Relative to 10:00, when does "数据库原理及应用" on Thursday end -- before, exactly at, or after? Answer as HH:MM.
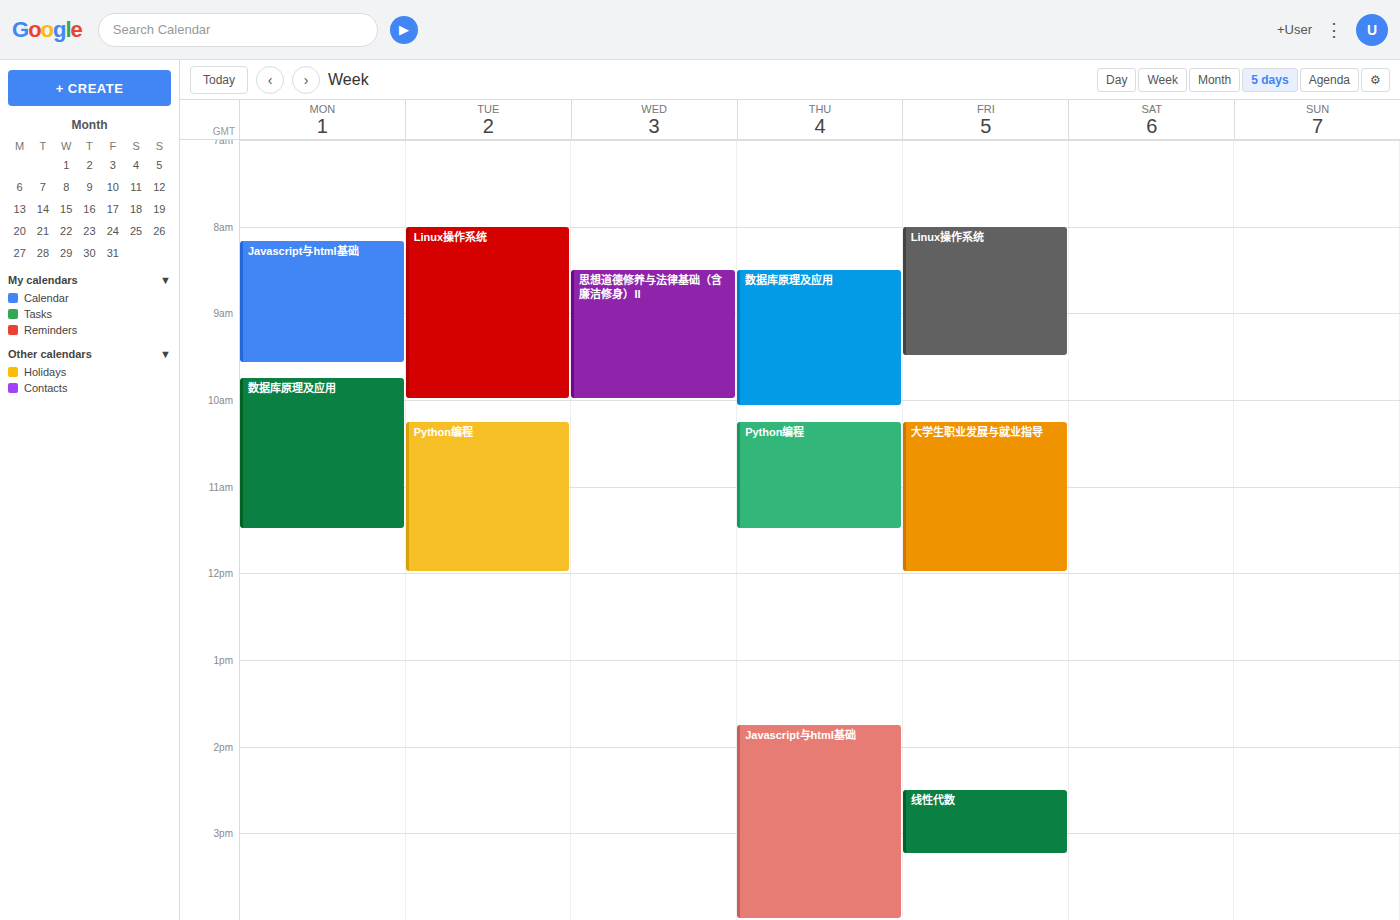
10:05 -- after 10:00, 5 minutes below the 10:00 line.